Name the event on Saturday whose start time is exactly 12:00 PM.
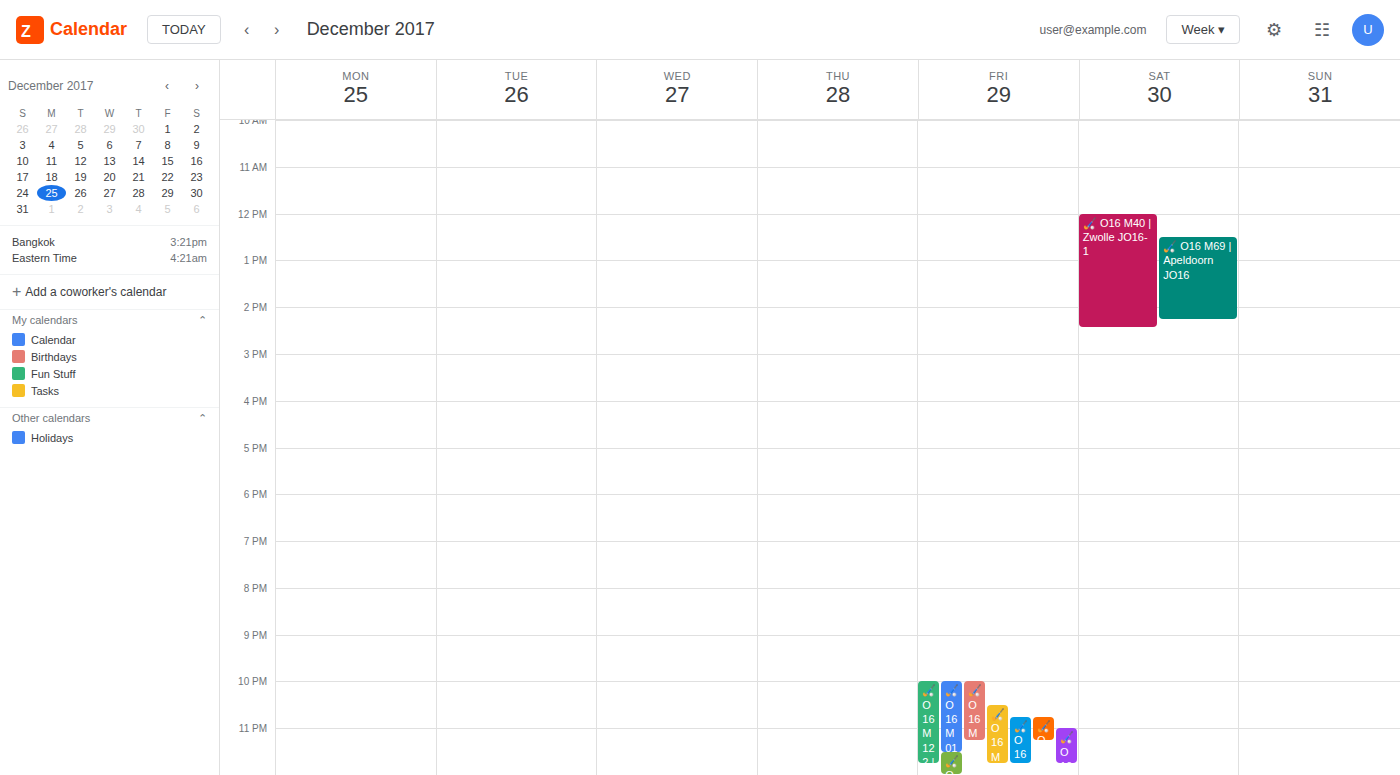
"🏑 O16 M40 | Zwolle JO16-1"